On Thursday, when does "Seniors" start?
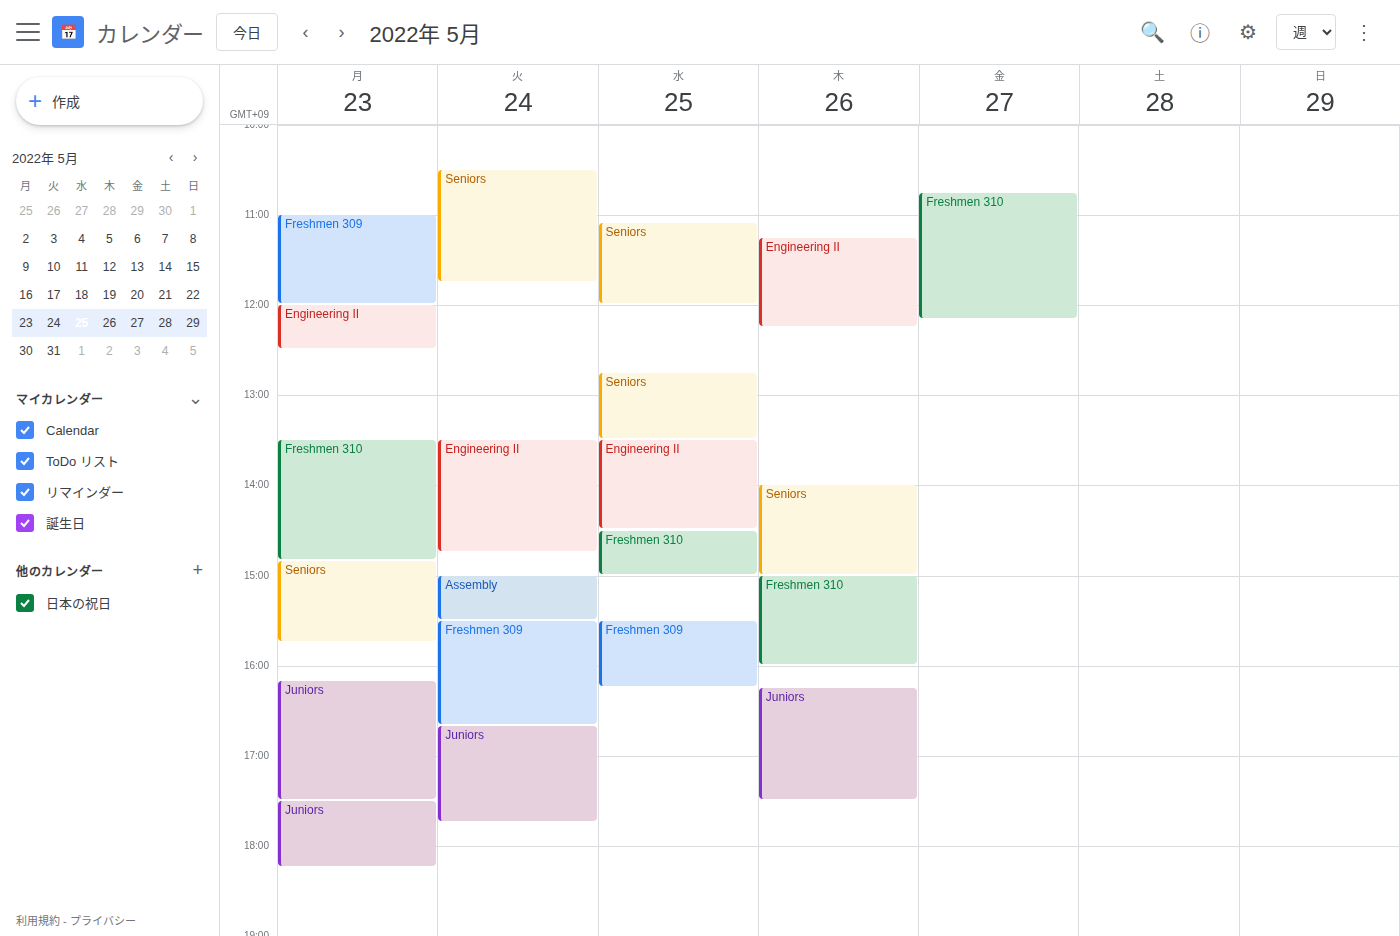
14:00